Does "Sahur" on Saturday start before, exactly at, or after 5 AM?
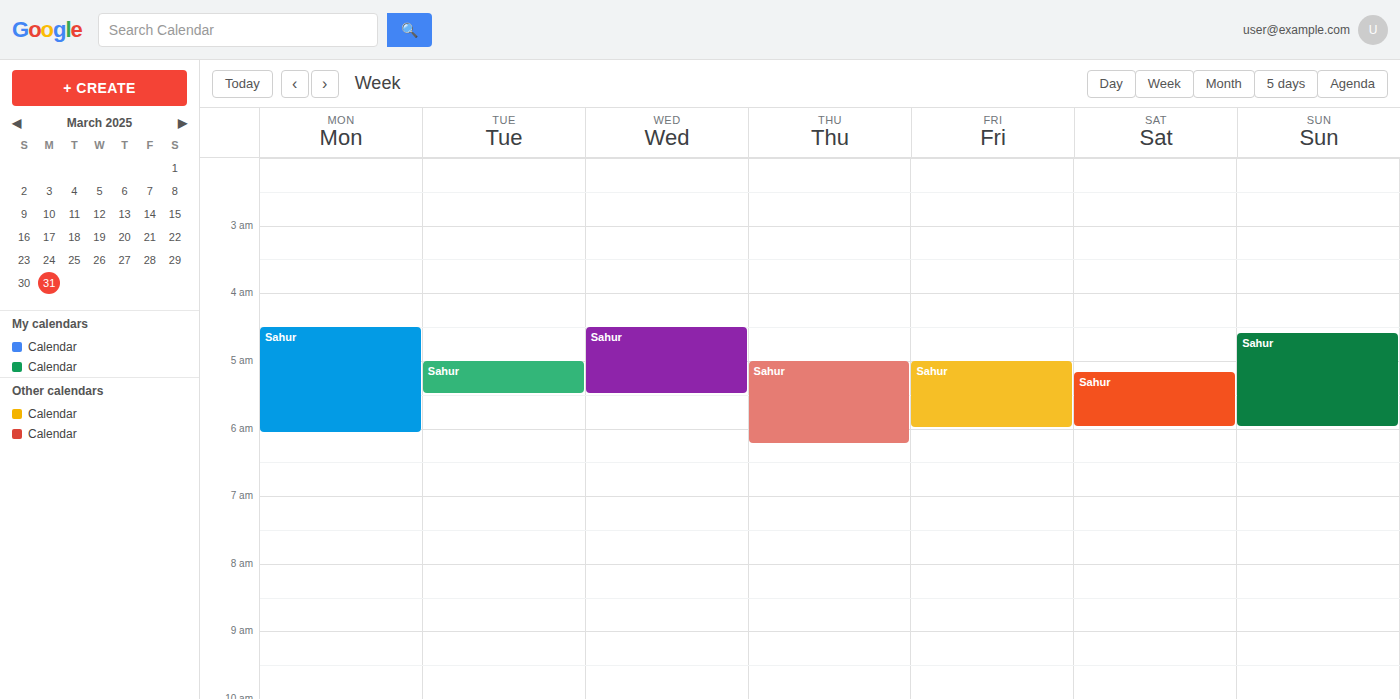
5:10 AM -- after 5 AM, 10 minutes below the 5 AM line.